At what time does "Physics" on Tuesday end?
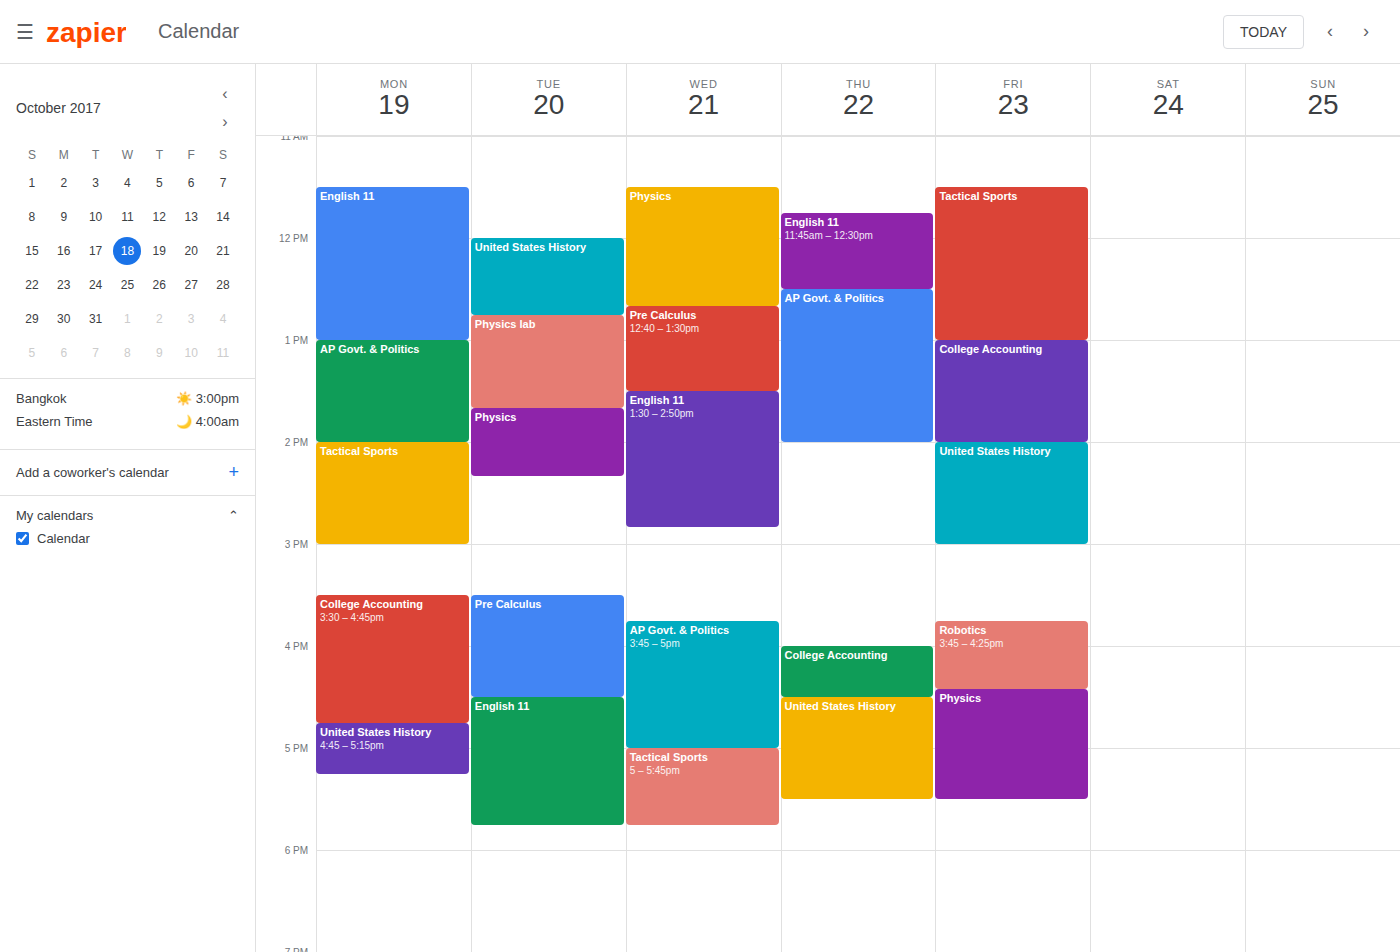
2:20 PM